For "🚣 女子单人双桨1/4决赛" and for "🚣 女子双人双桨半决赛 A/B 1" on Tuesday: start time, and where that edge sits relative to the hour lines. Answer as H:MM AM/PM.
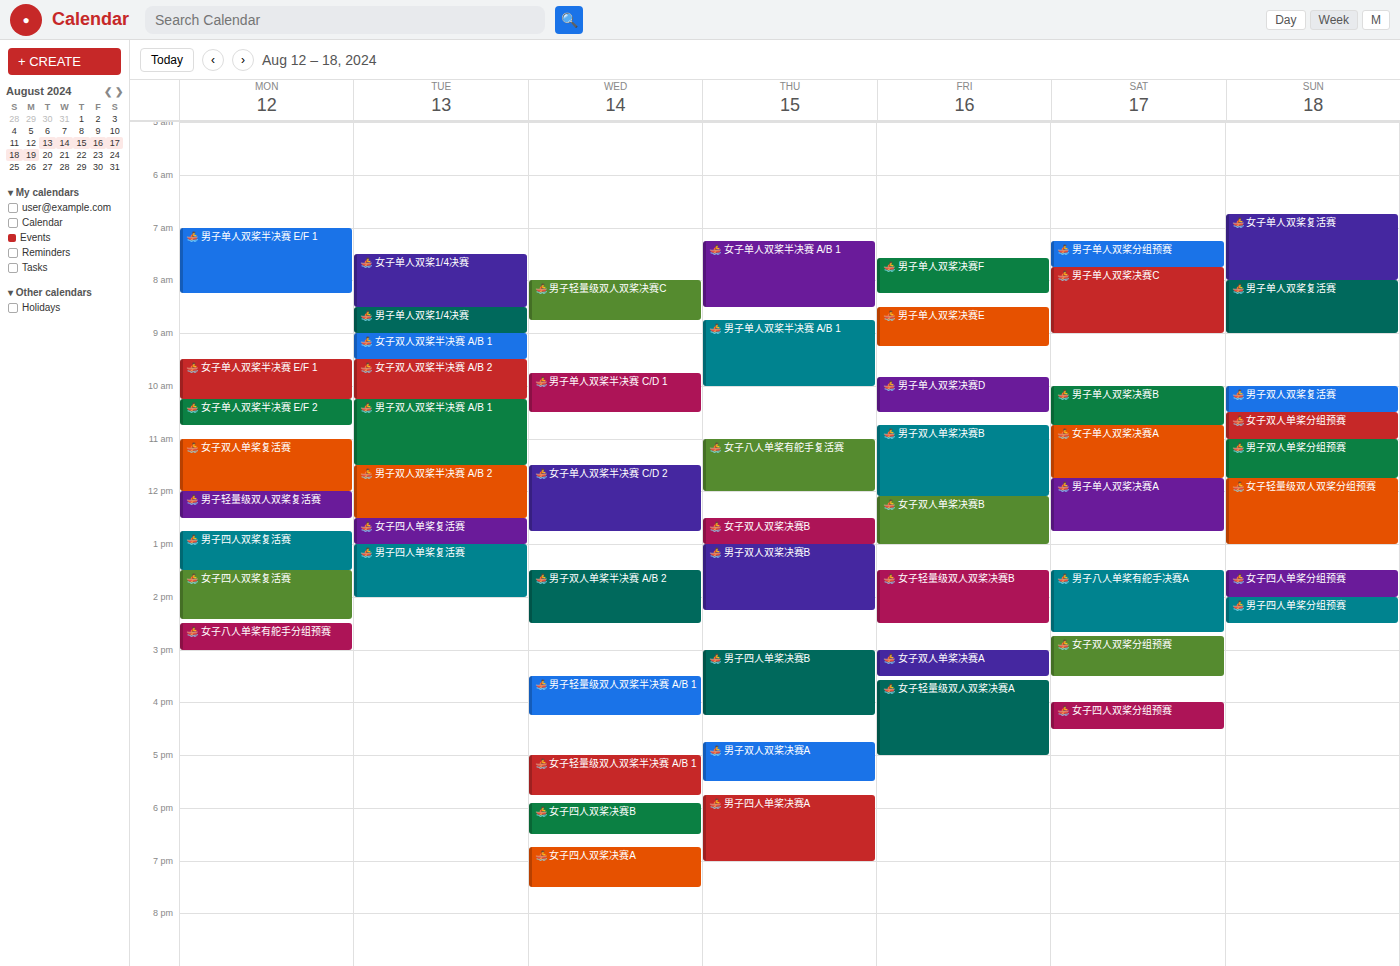
"🚣 女子单人双桨1/4决赛": 7:30 AM, halfway between the 7 AM and 8 AM lines. "🚣 女子双人双桨半决赛 A/B 1": 9:00 AM, exactly on the 9 AM line.